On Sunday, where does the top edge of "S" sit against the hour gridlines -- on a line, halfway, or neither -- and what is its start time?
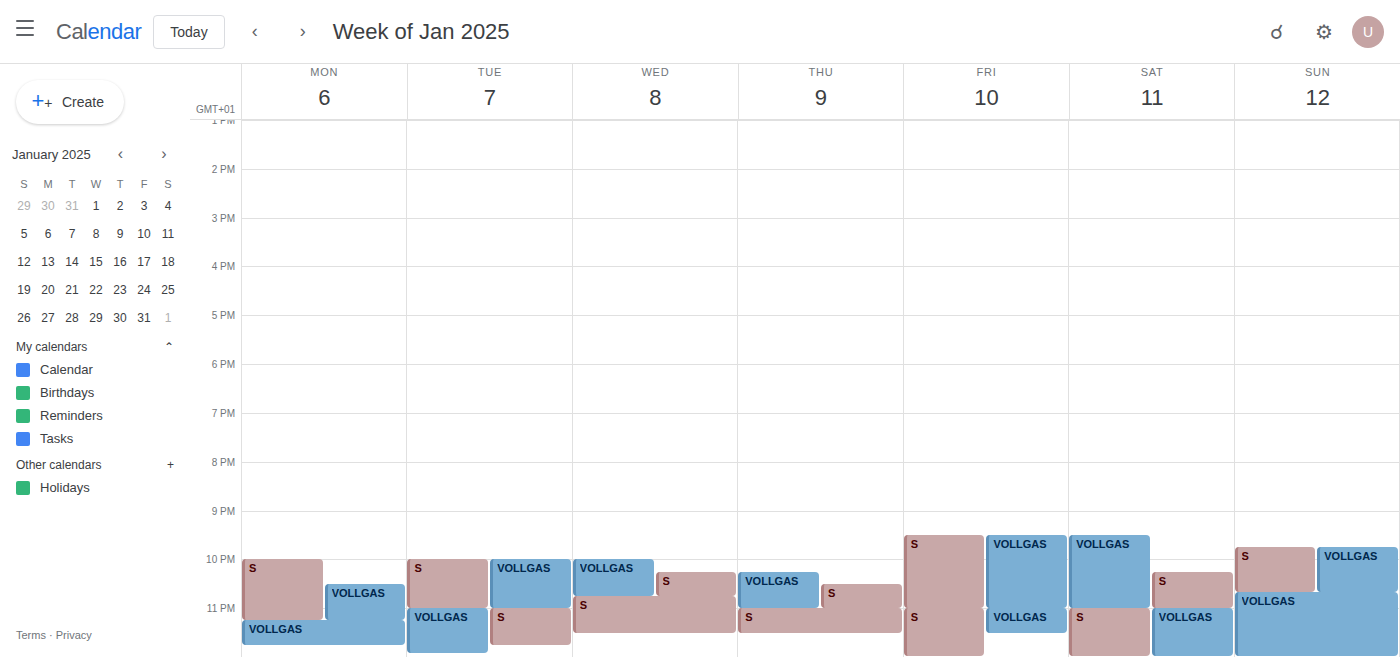
9:45 PM -- neither: three quarters of the way from the 9 PM line to the 10 PM line.